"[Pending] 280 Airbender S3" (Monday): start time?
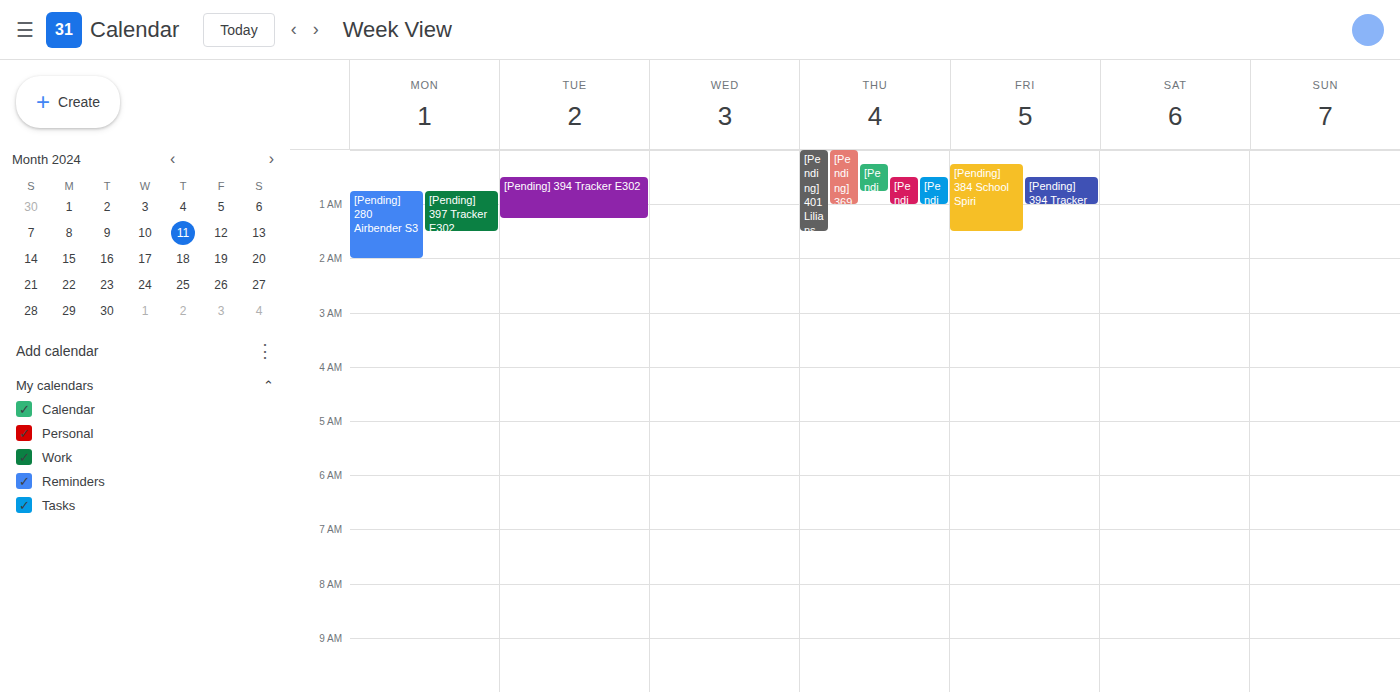
12:45 AM